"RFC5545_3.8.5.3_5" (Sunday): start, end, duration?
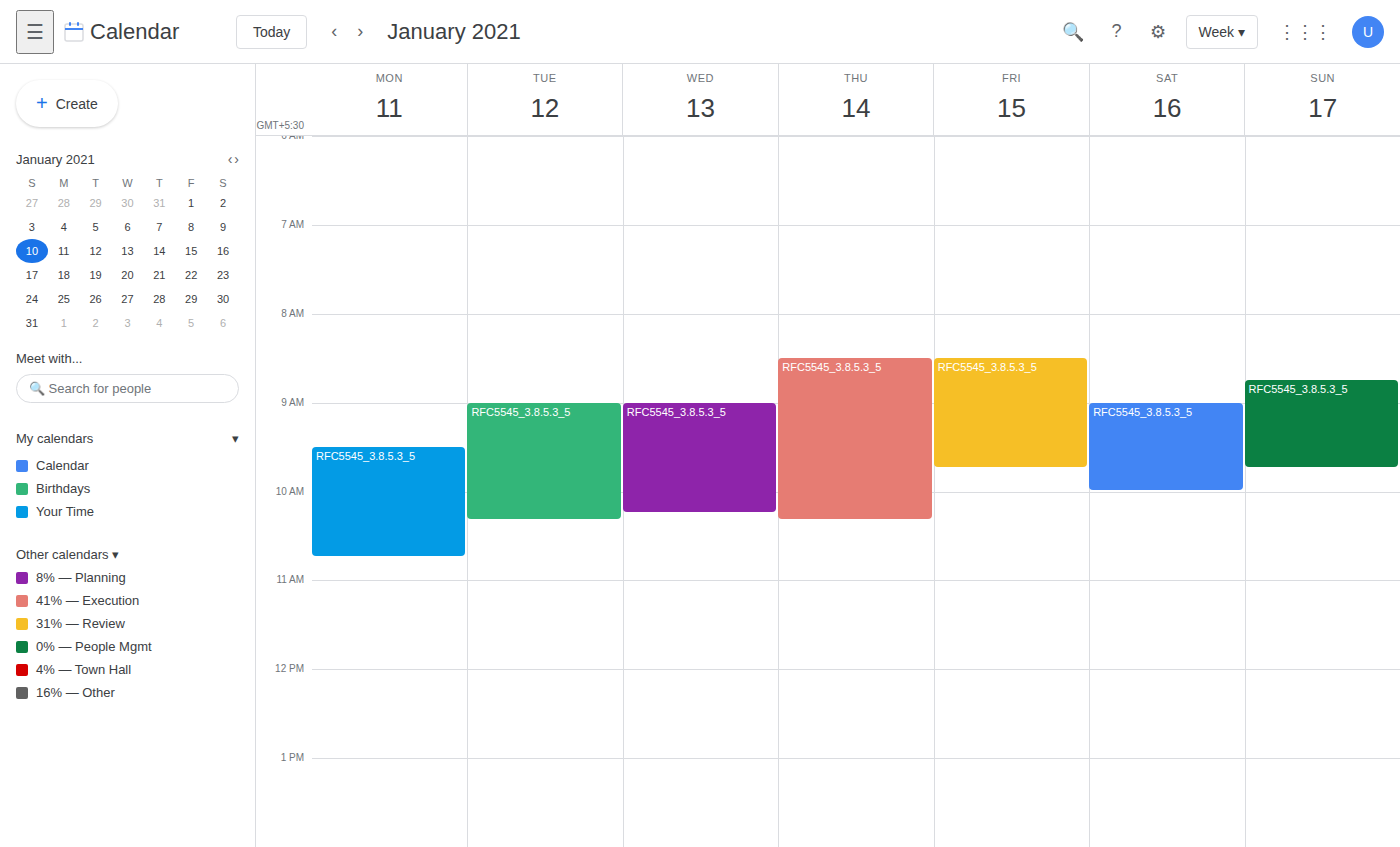
8:45 AM to 9:45 AM, 1 hour